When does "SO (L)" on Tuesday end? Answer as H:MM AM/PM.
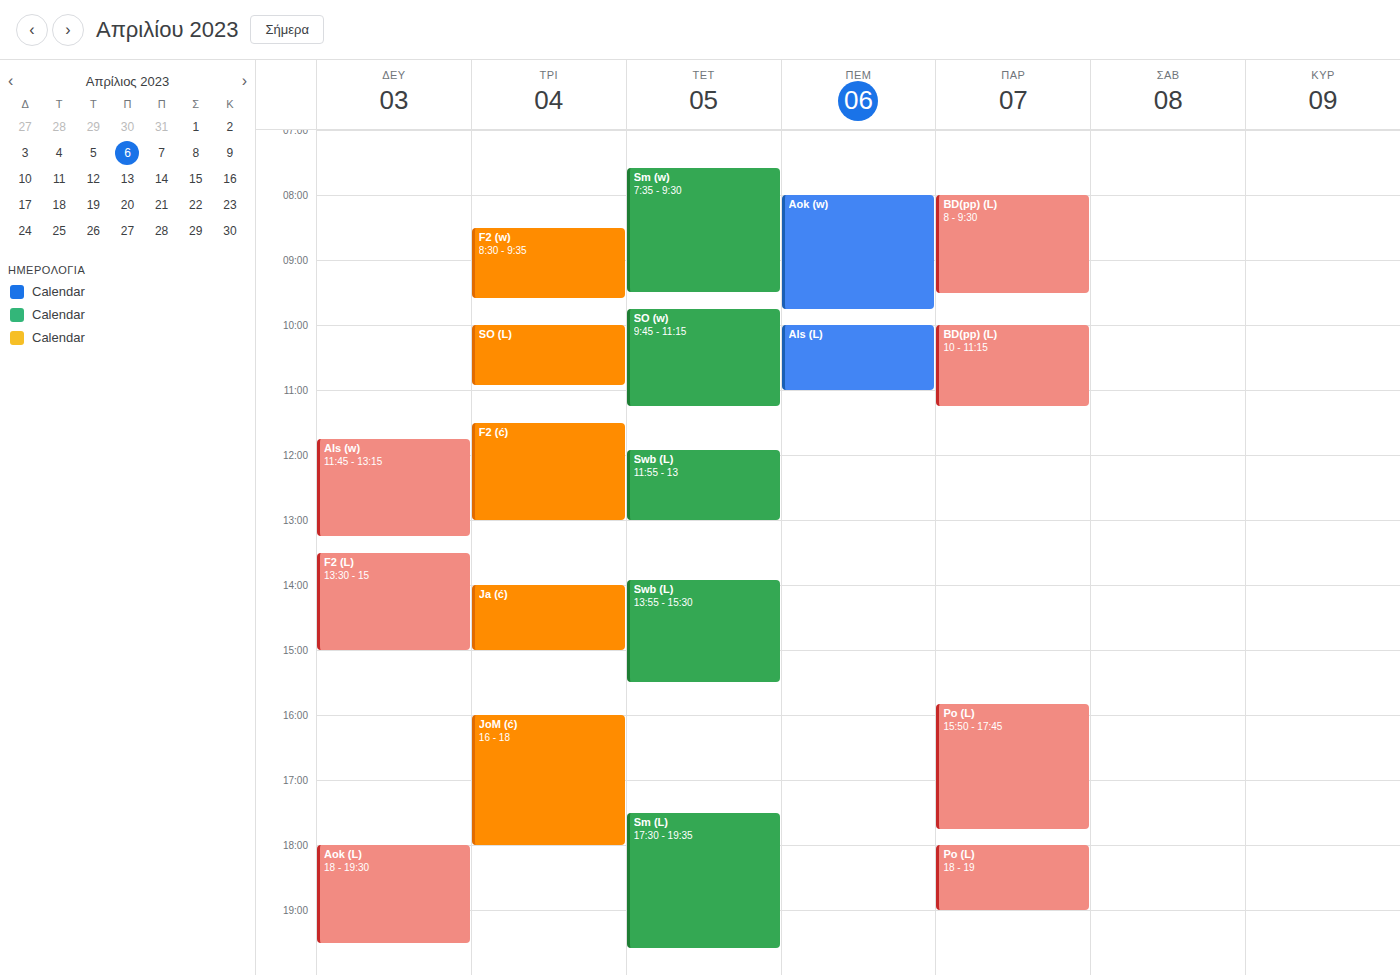
10:55 AM